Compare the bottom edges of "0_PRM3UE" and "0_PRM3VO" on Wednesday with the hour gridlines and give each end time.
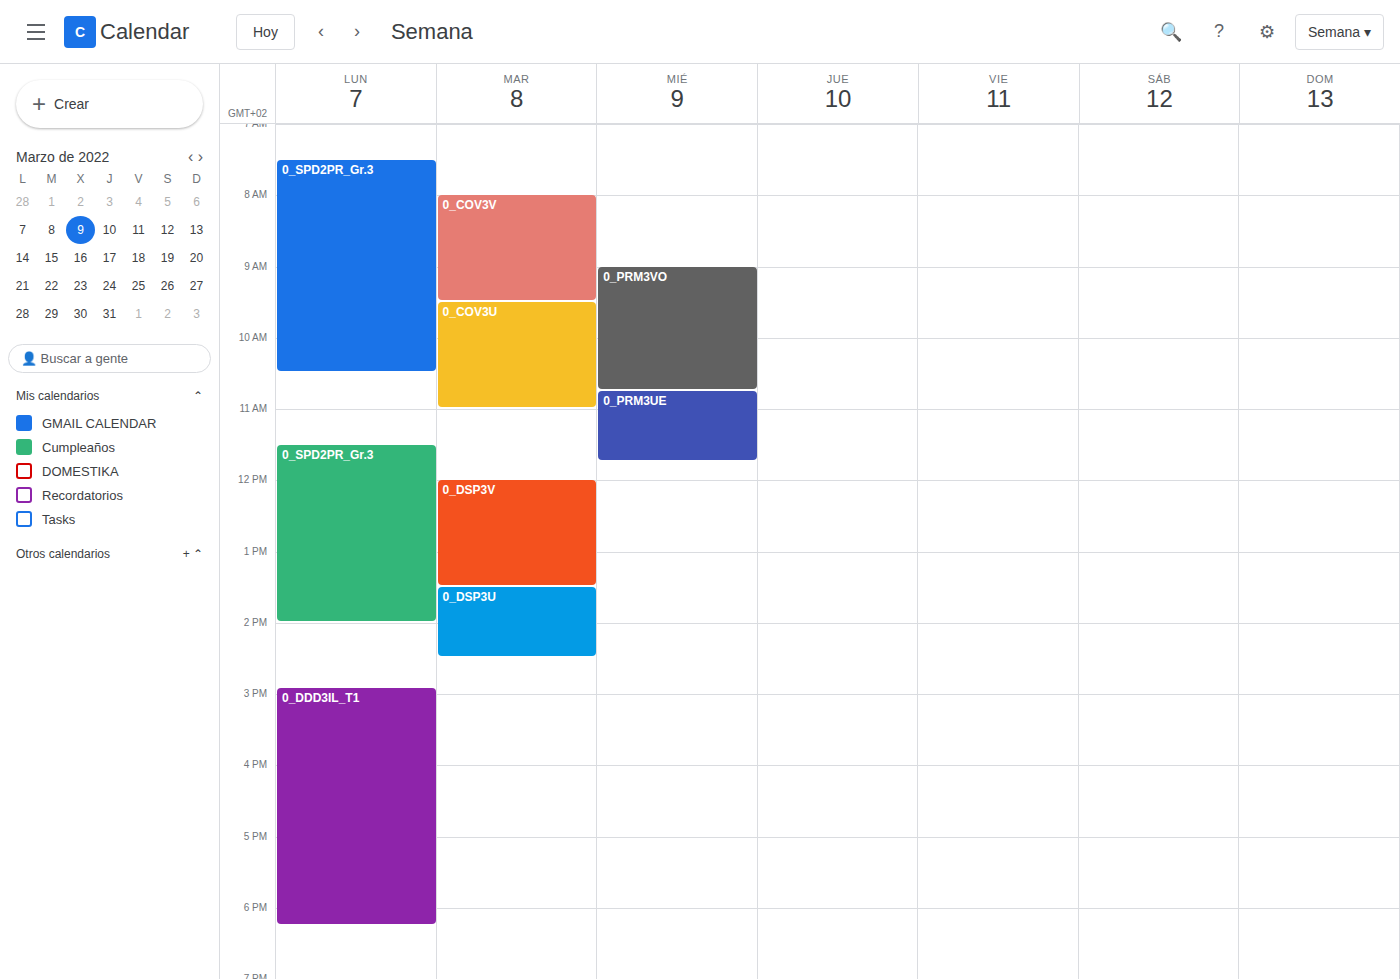
"0_PRM3UE": 11:45, neither: three quarters of the way from the 11:00 line to the 12:00 line. "0_PRM3VO": 10:45, neither: three quarters of the way from the 10:00 line to the 11:00 line.